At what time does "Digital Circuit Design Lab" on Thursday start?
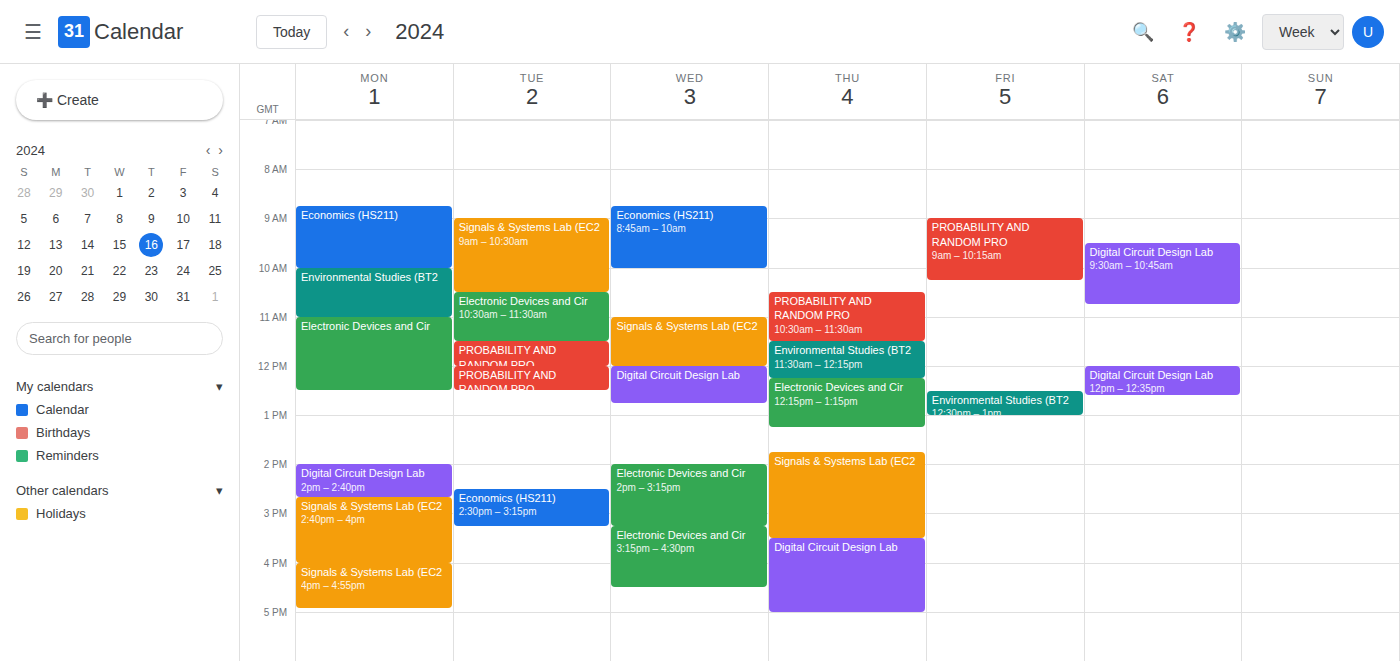
3:30 PM